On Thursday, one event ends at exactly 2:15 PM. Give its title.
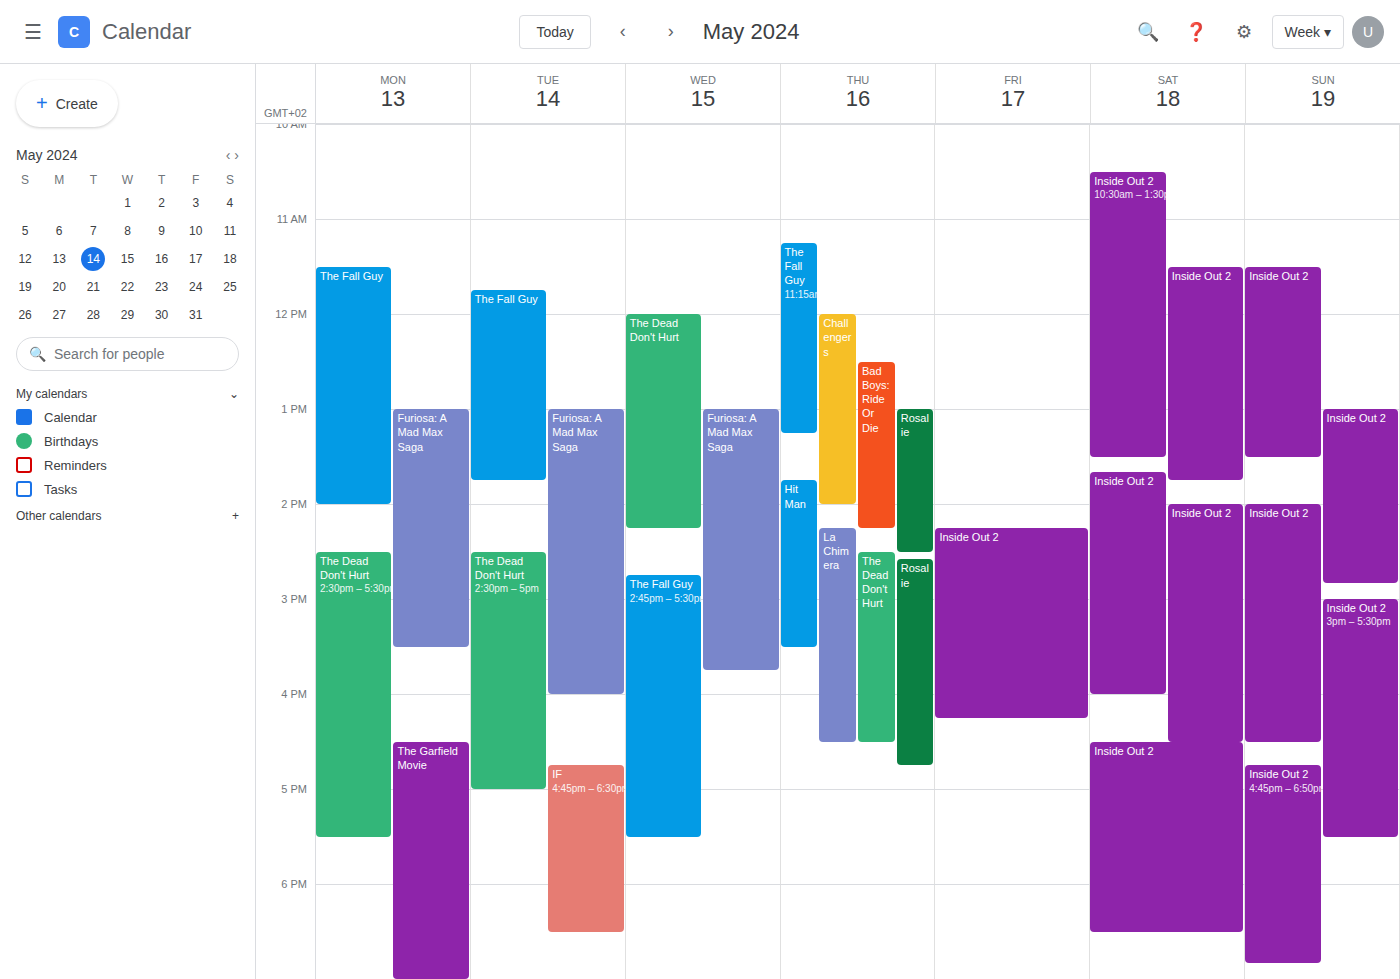
"Bad Boys: Ride Or Die"